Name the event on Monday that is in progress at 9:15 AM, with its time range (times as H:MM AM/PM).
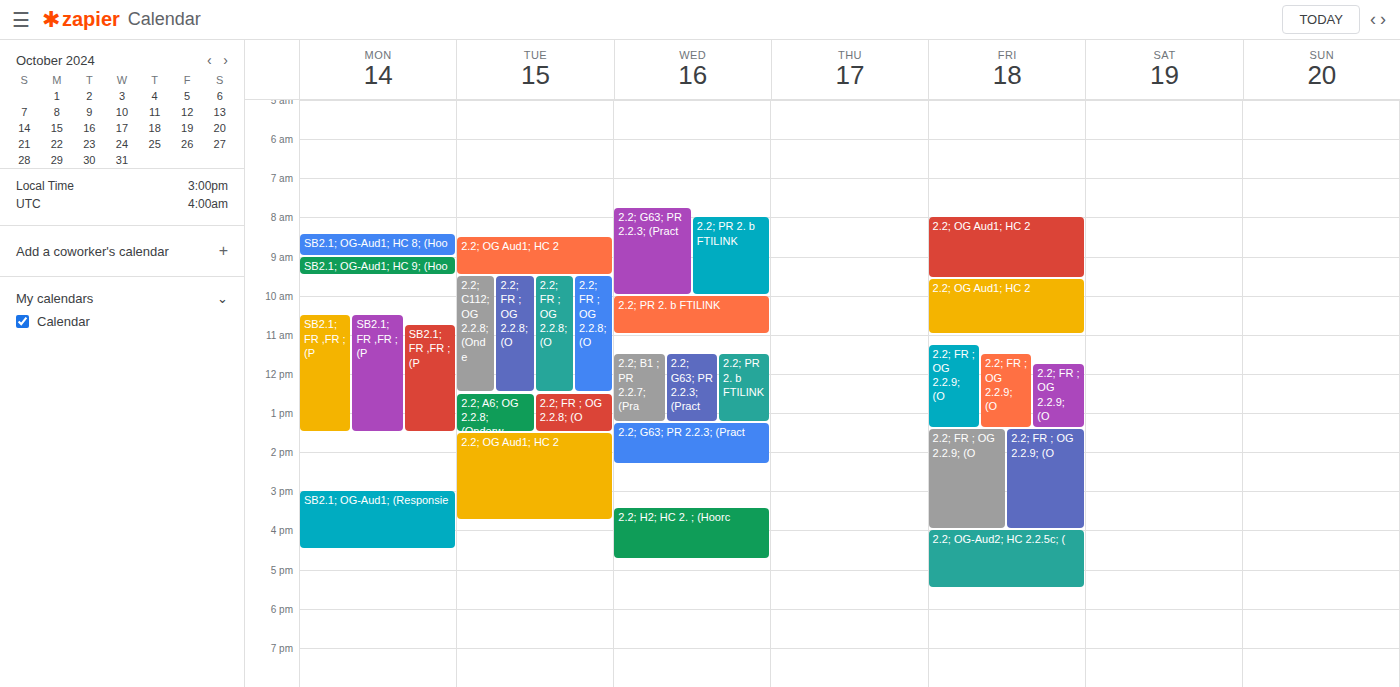
"SB2.1; OG-Aud1; HC 9; (Hoo", 9:00 AM to 9:30 AM